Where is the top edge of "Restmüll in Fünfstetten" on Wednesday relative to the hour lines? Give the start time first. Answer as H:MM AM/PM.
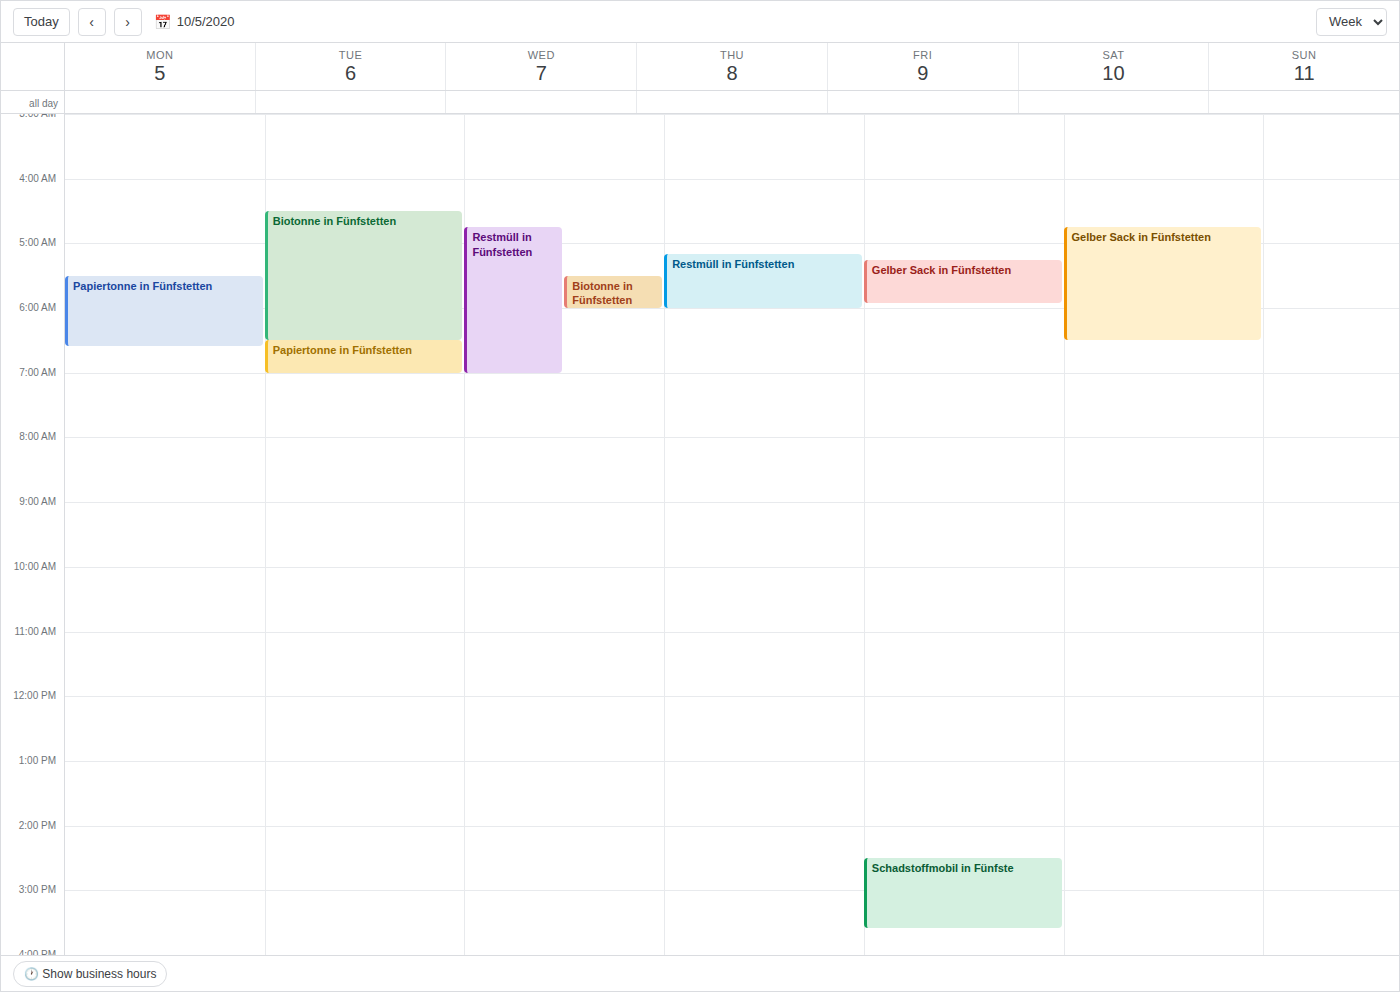
4:45 AM -- neither: three quarters of the way from the 4 AM line to the 5 AM line.